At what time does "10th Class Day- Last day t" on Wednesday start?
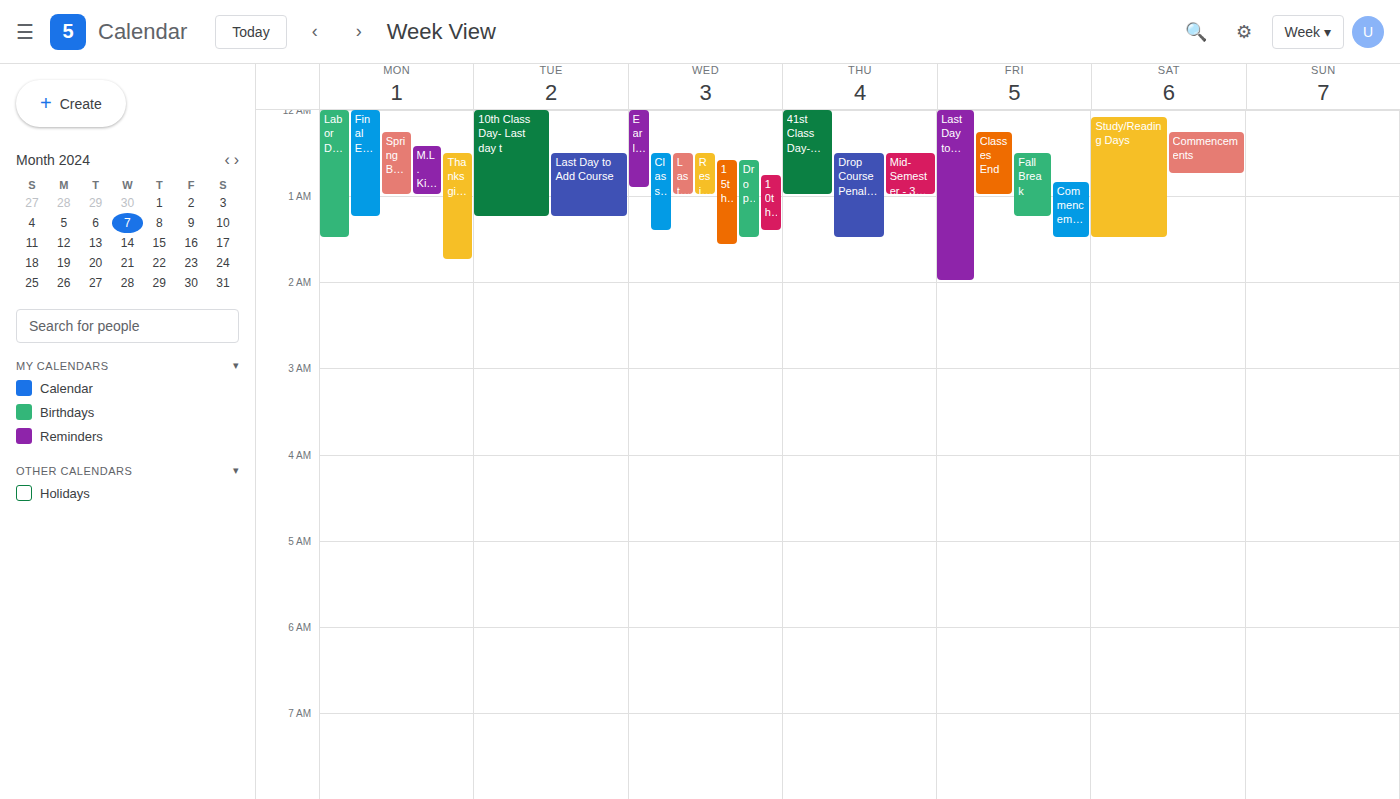
12:45 AM